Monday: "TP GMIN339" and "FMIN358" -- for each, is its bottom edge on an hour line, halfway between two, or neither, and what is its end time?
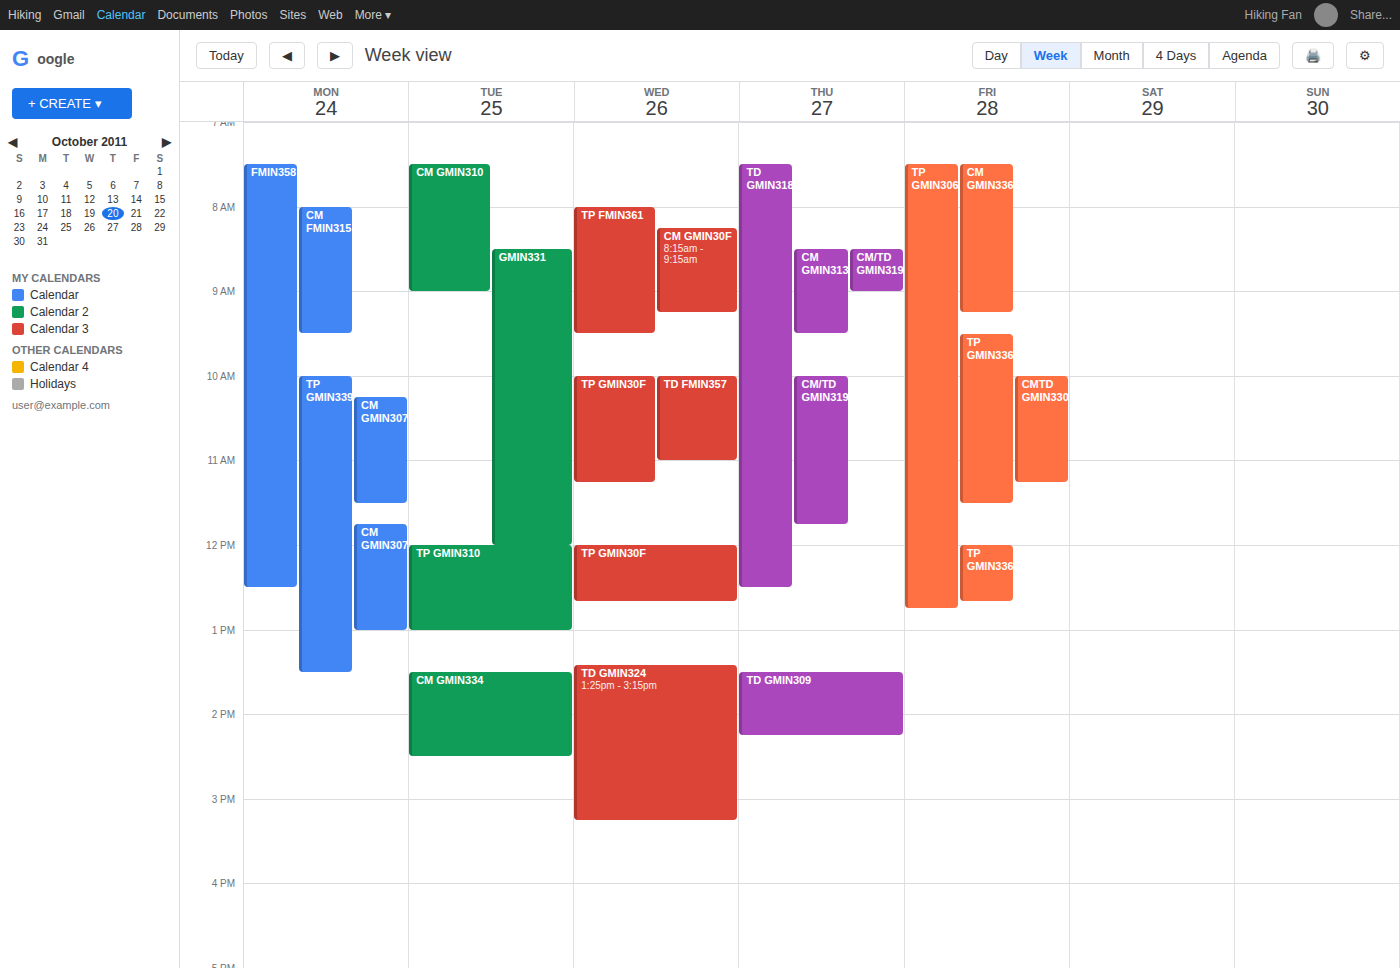
"TP GMIN339": 1:30 PM, halfway between the 1 PM and 2 PM lines. "FMIN358": 12:30 PM, halfway between the 12 PM and 1 PM lines.